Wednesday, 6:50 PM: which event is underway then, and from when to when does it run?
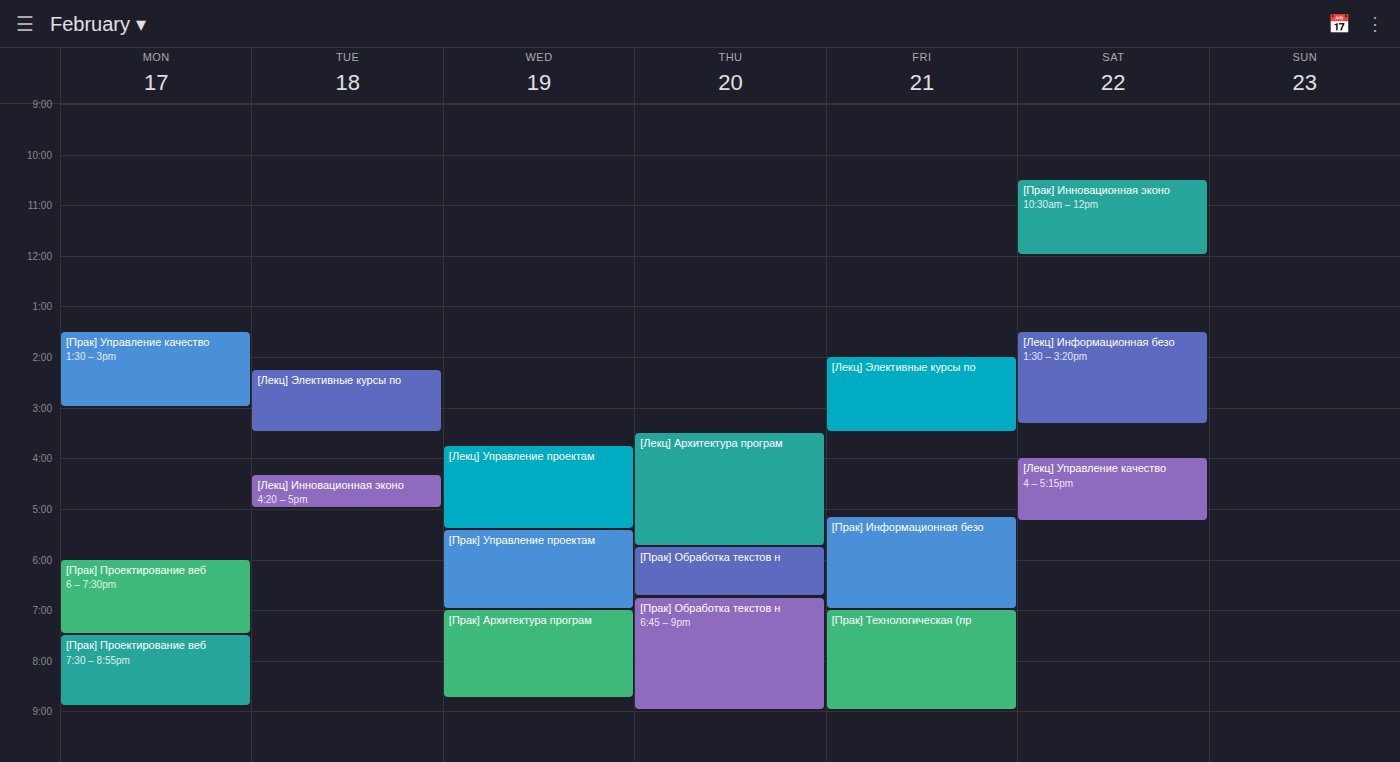
"[Прак] Управление проектам", 5:25 PM to 7:00 PM